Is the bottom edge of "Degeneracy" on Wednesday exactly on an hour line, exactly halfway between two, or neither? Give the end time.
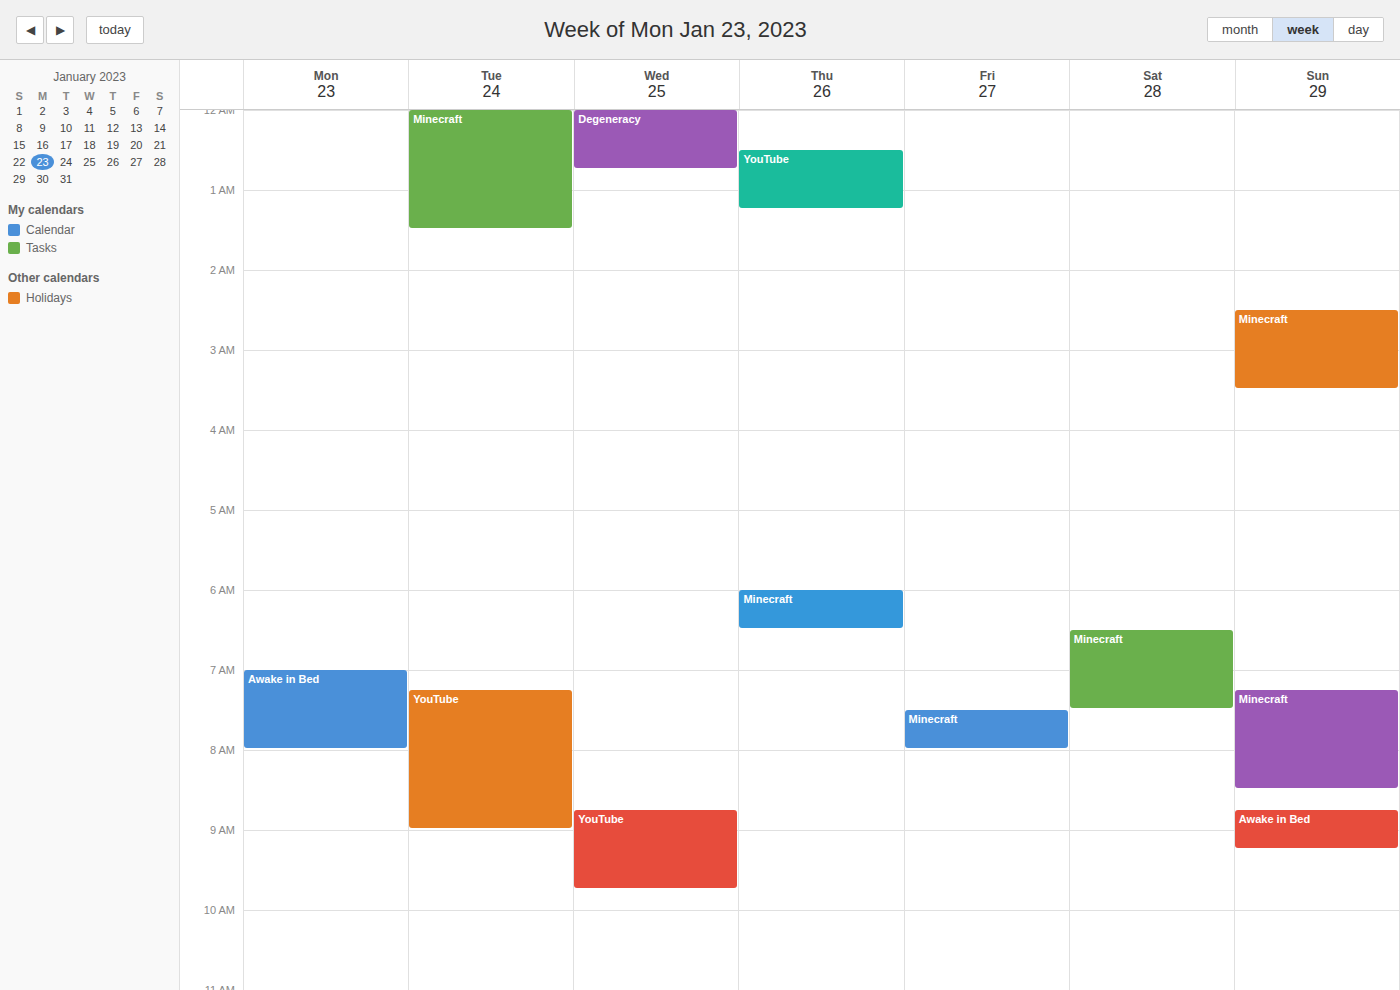
12:45 AM -- neither: three quarters of the way from the 12 AM line to the 1 AM line.